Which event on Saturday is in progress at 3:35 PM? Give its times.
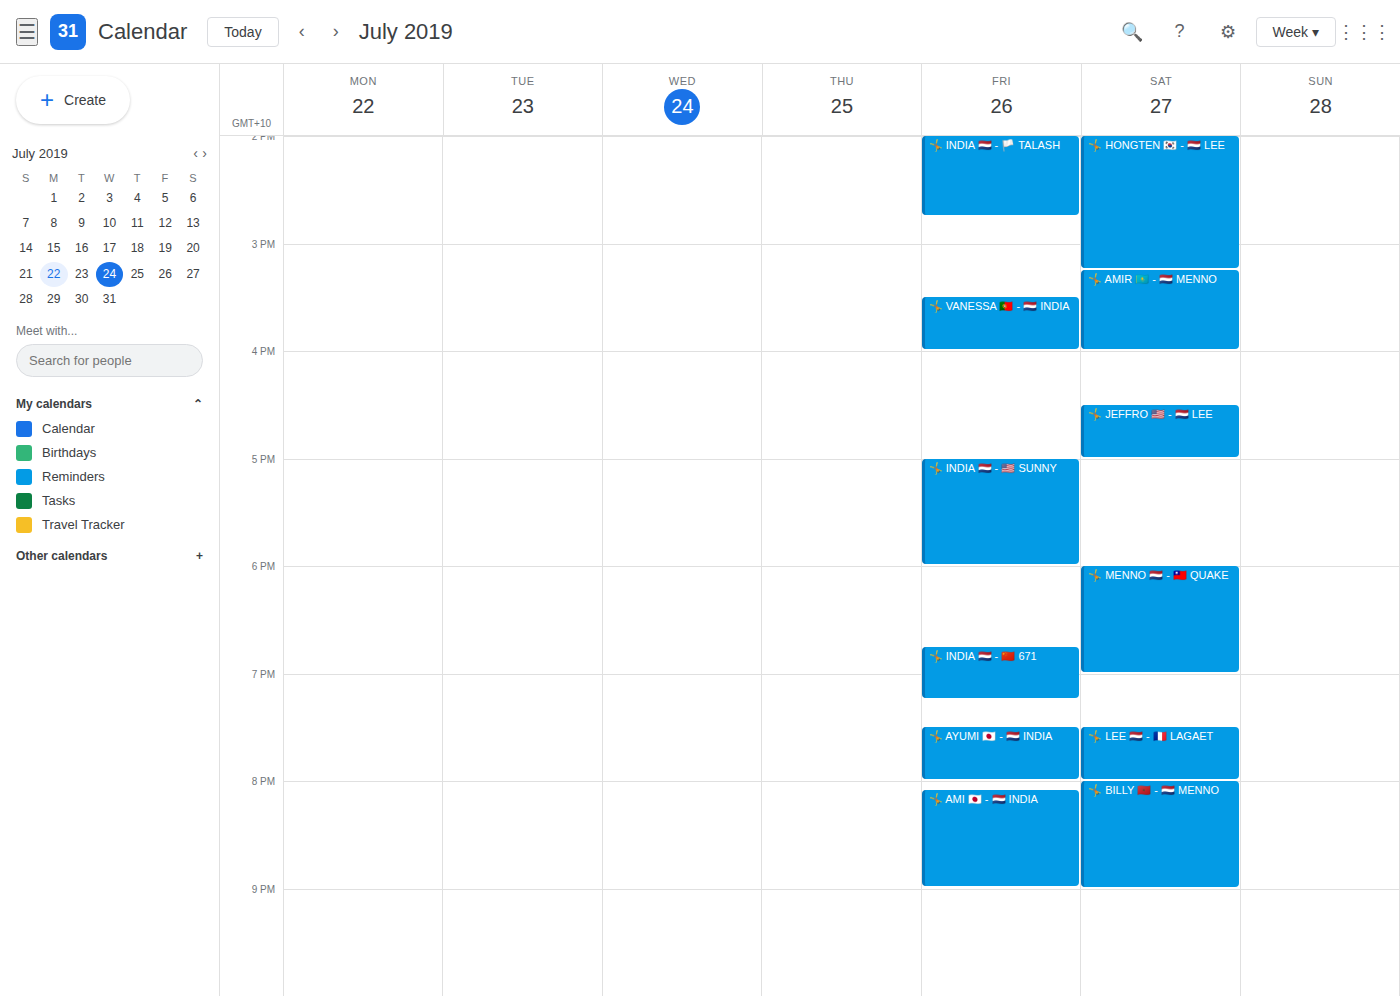
"🤸 AMIR 🇰🇿 - 🇳🇱 MENNO", 3:15 PM to 4:00 PM